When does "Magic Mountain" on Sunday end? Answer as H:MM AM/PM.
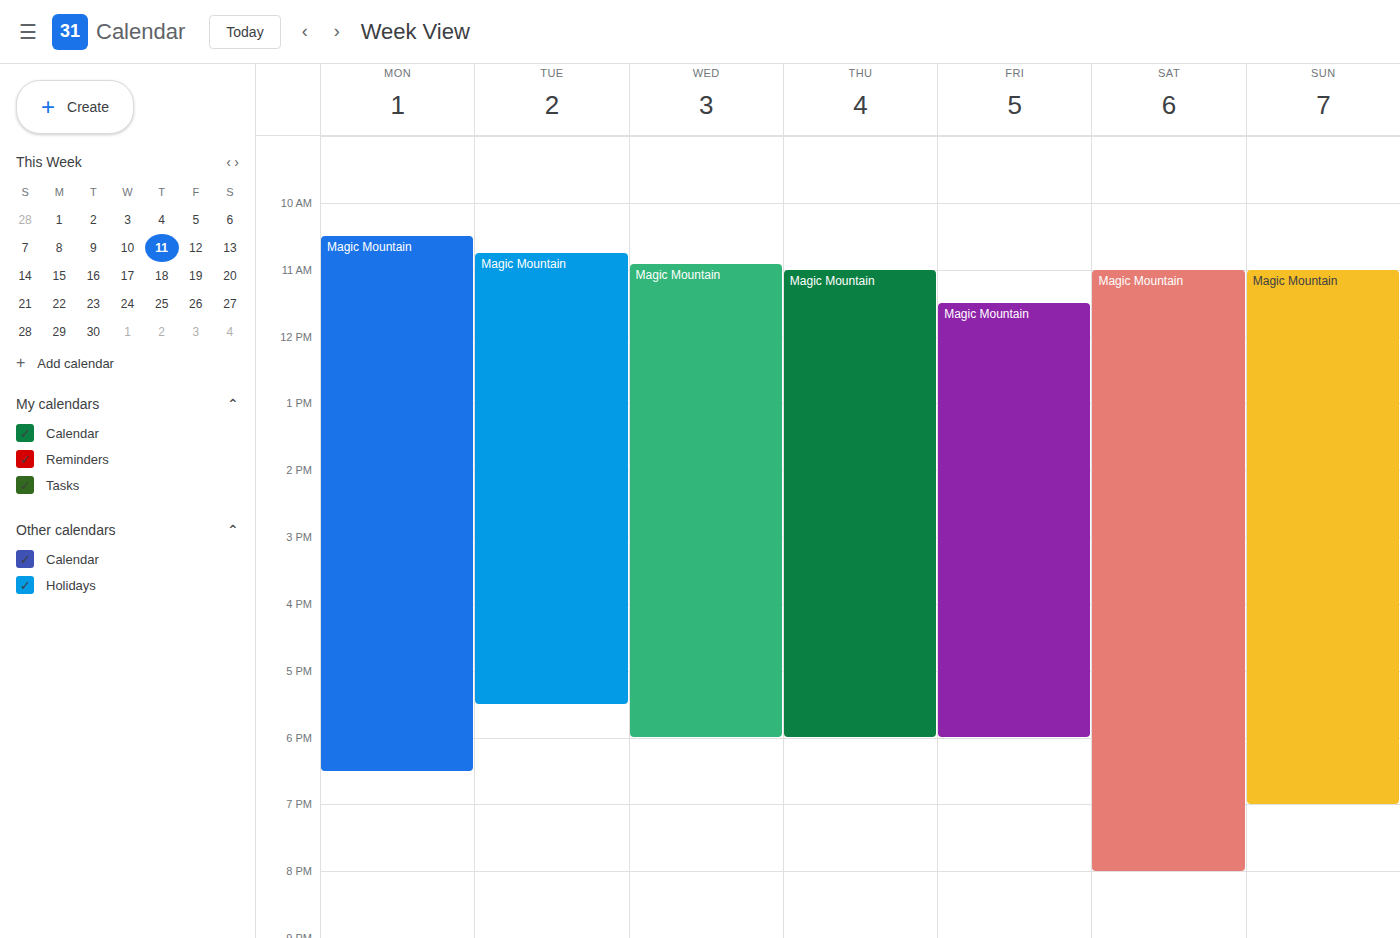
7:00 PM